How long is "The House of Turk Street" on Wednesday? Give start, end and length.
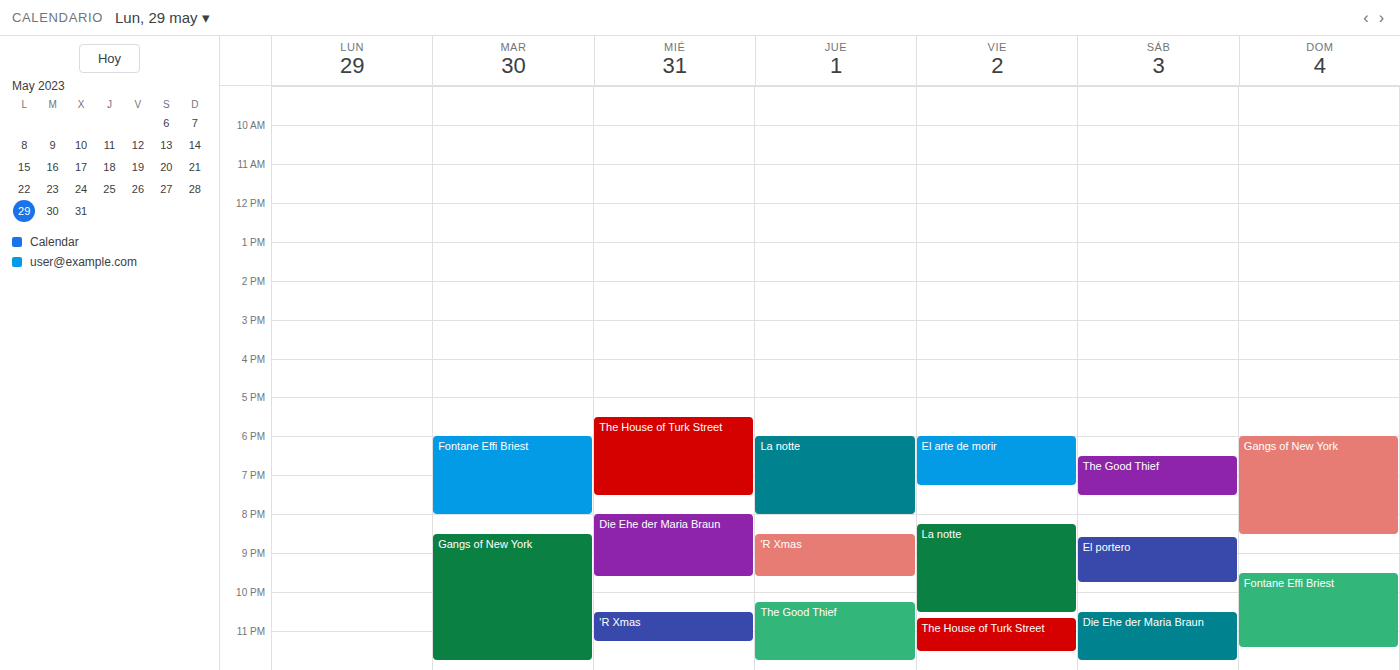
5:30 PM to 7:30 PM, 2 hours